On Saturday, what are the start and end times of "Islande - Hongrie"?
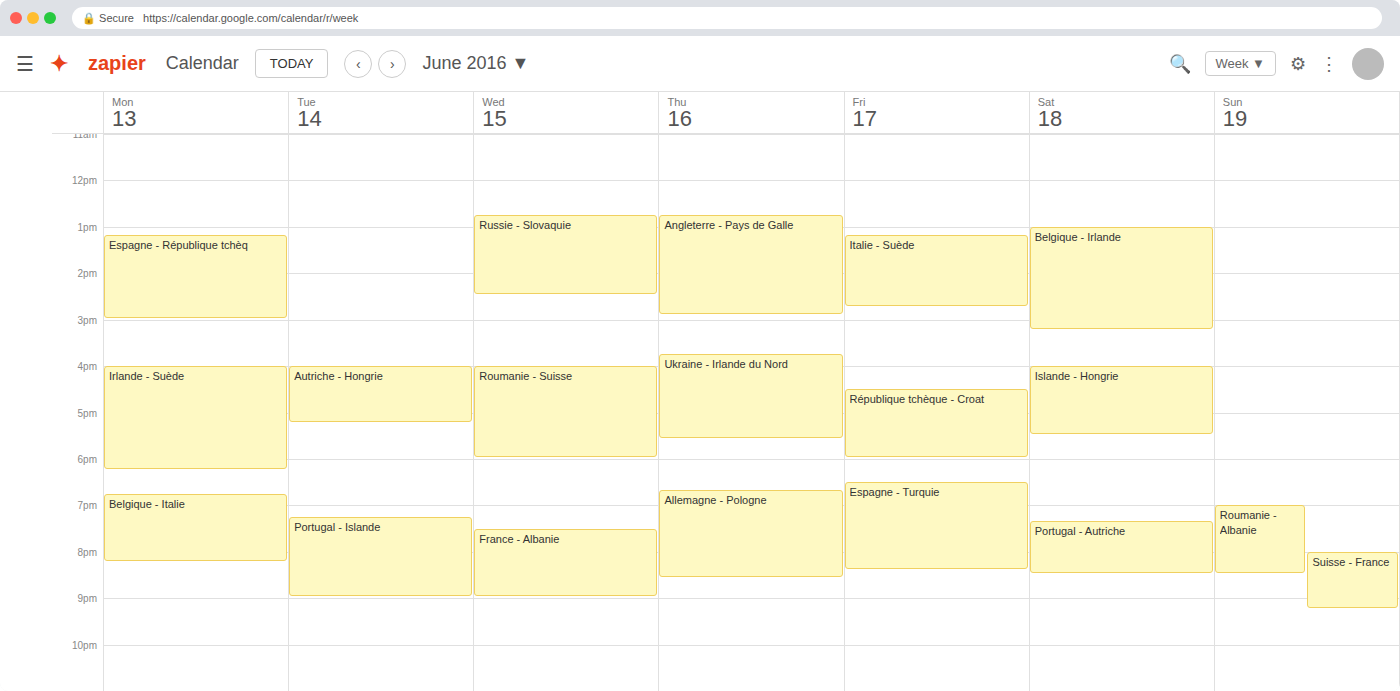
4:00 PM to 5:30 PM